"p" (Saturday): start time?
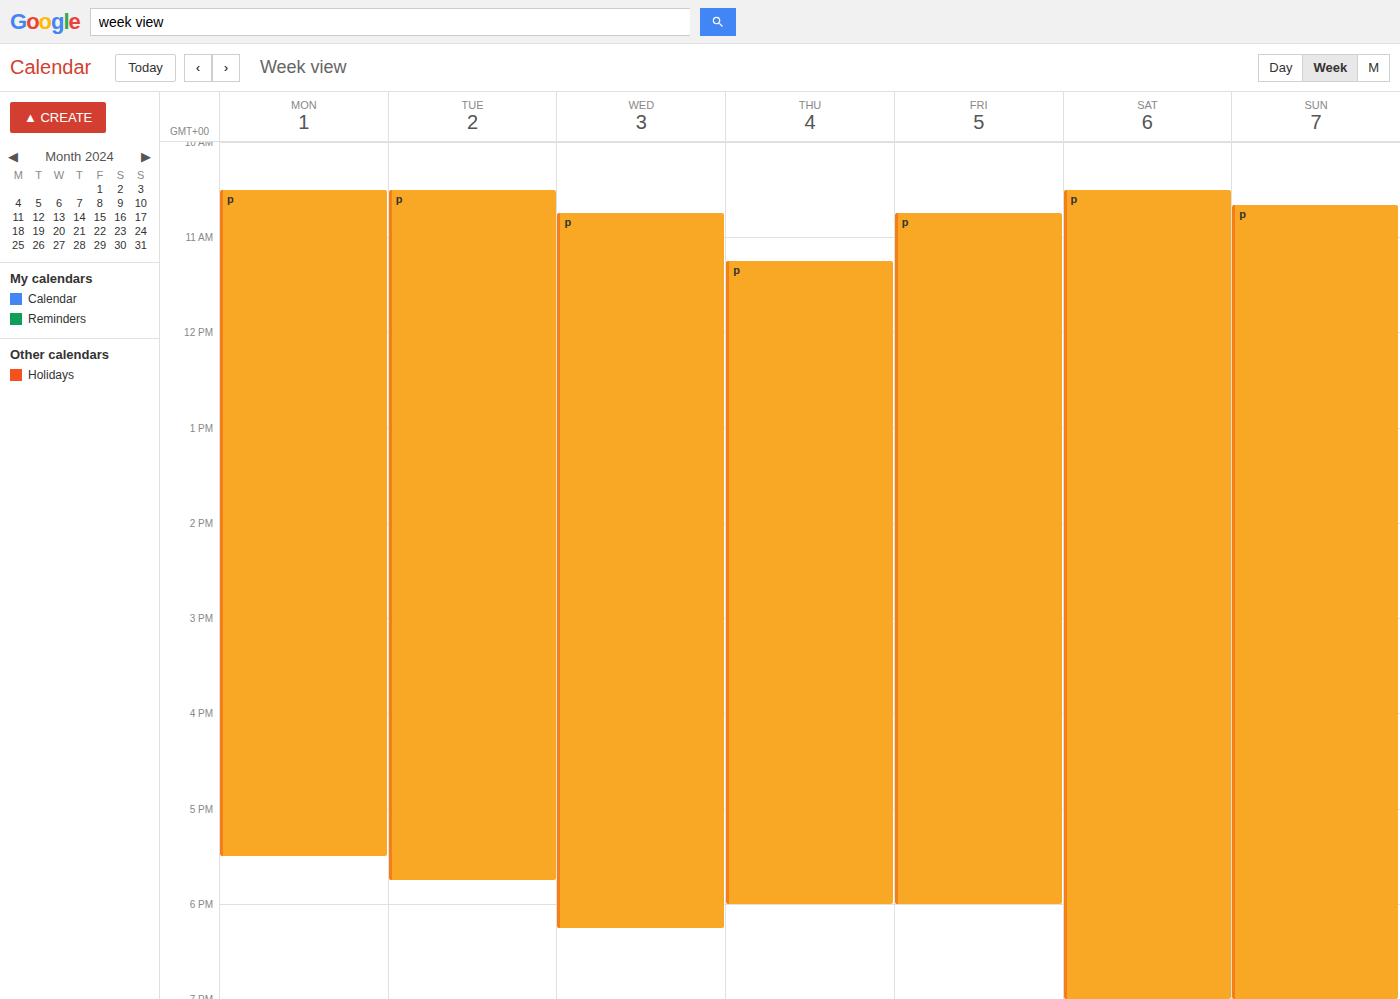
10:30 AM